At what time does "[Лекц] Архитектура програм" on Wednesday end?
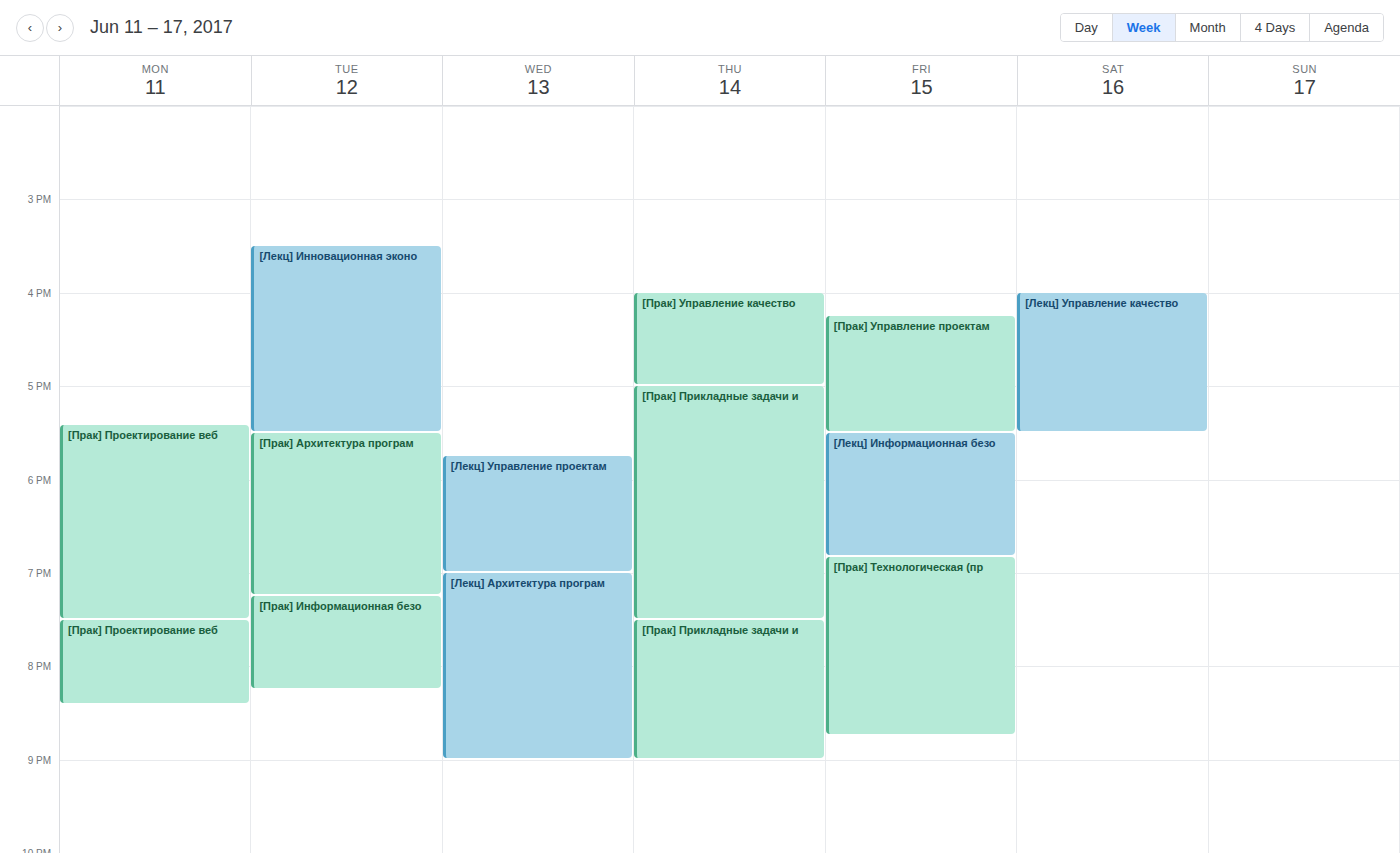
9:00 PM